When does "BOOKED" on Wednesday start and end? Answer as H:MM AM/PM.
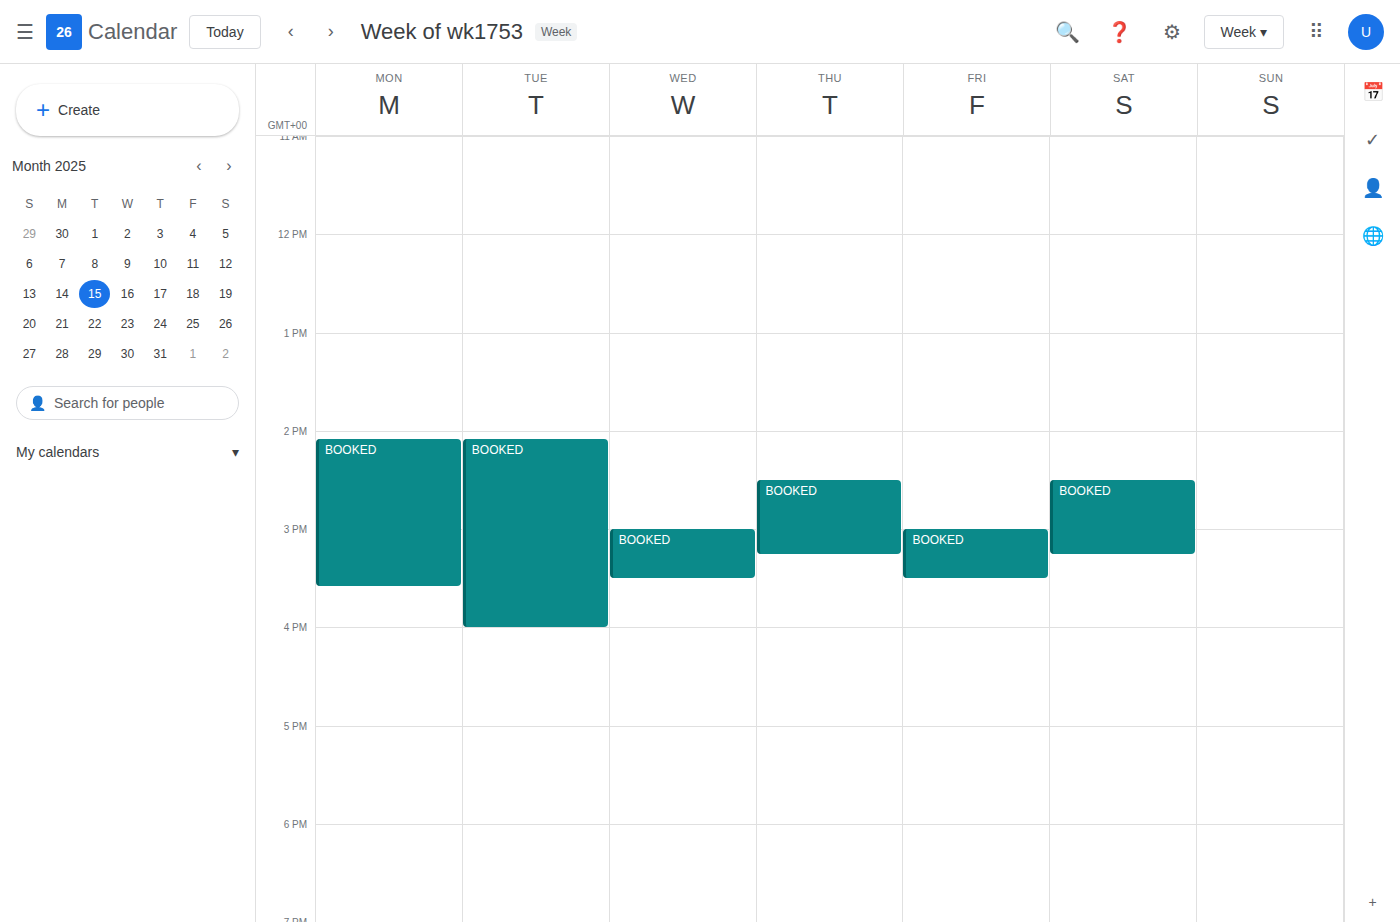
3:00 PM to 3:30 PM